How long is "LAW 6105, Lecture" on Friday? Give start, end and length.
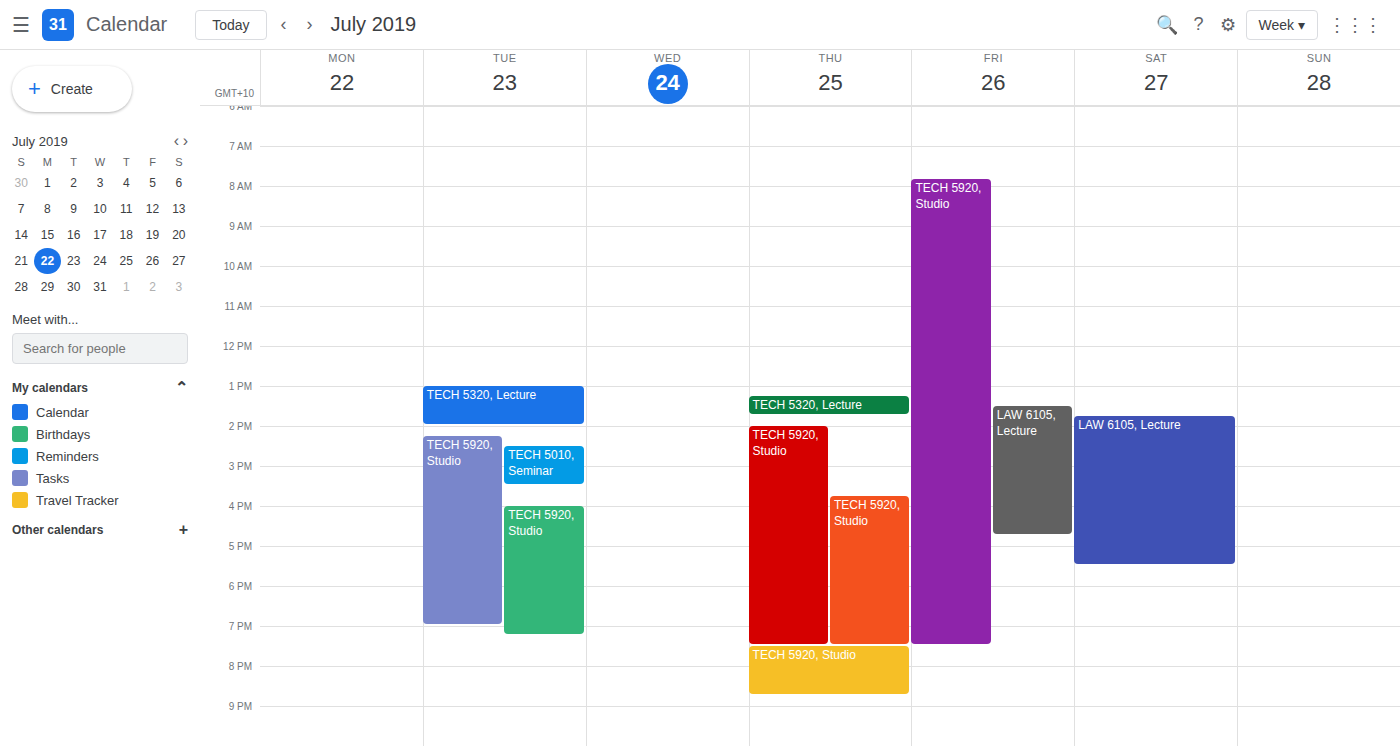
1:30 PM to 4:45 PM, 3 hours 15 minutes